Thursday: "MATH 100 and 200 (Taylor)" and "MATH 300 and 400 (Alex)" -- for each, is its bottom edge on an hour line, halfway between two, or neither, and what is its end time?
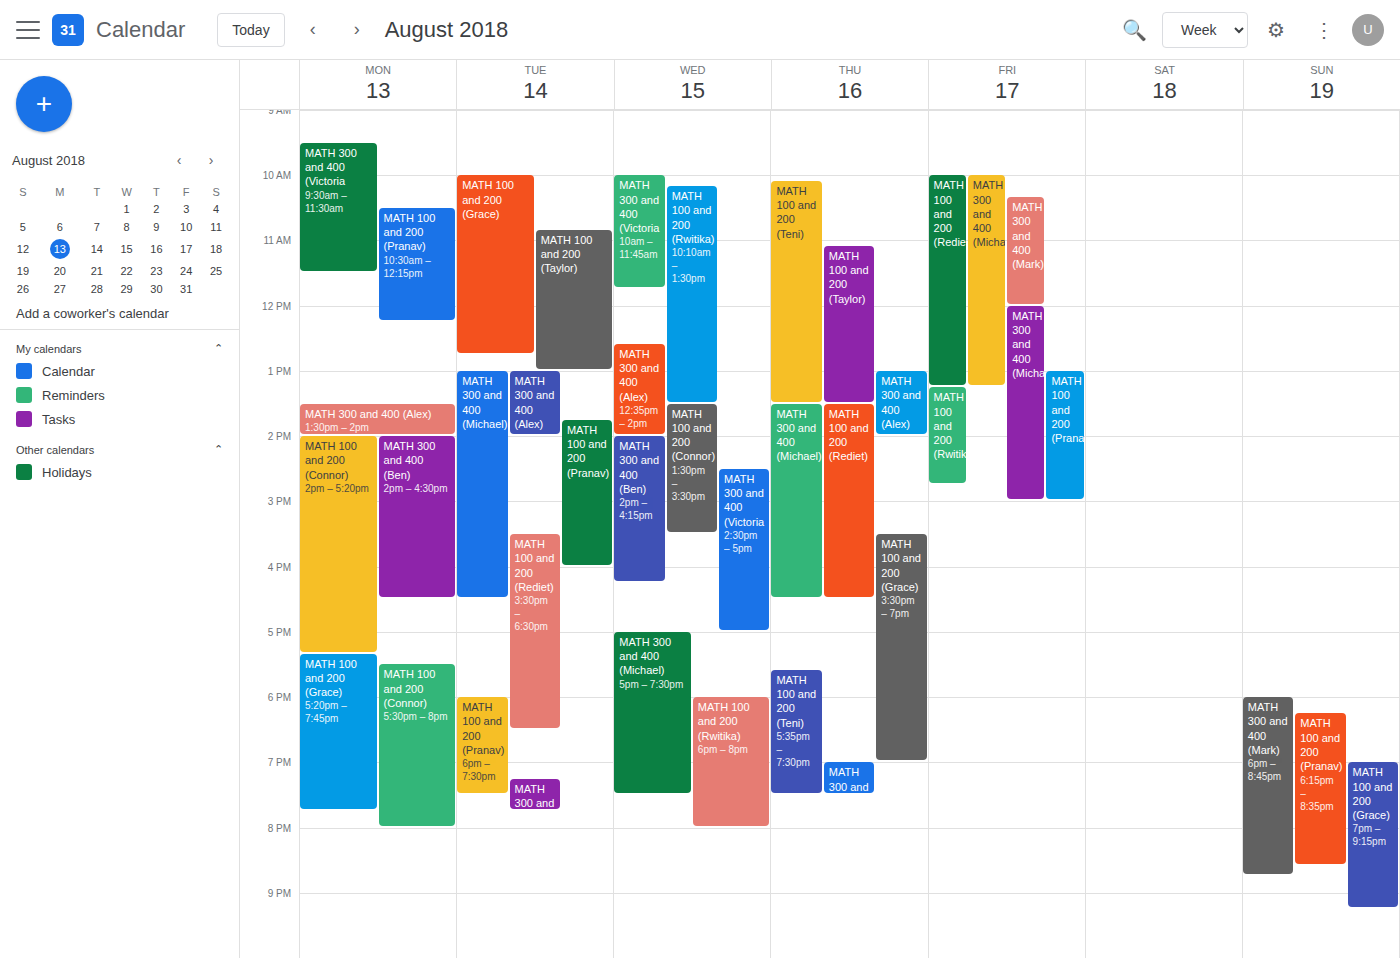
"MATH 100 and 200 (Taylor)": 13:30, halfway between the 13:00 and 14:00 lines. "MATH 300 and 400 (Alex)": 14:00, exactly on the 14:00 line.